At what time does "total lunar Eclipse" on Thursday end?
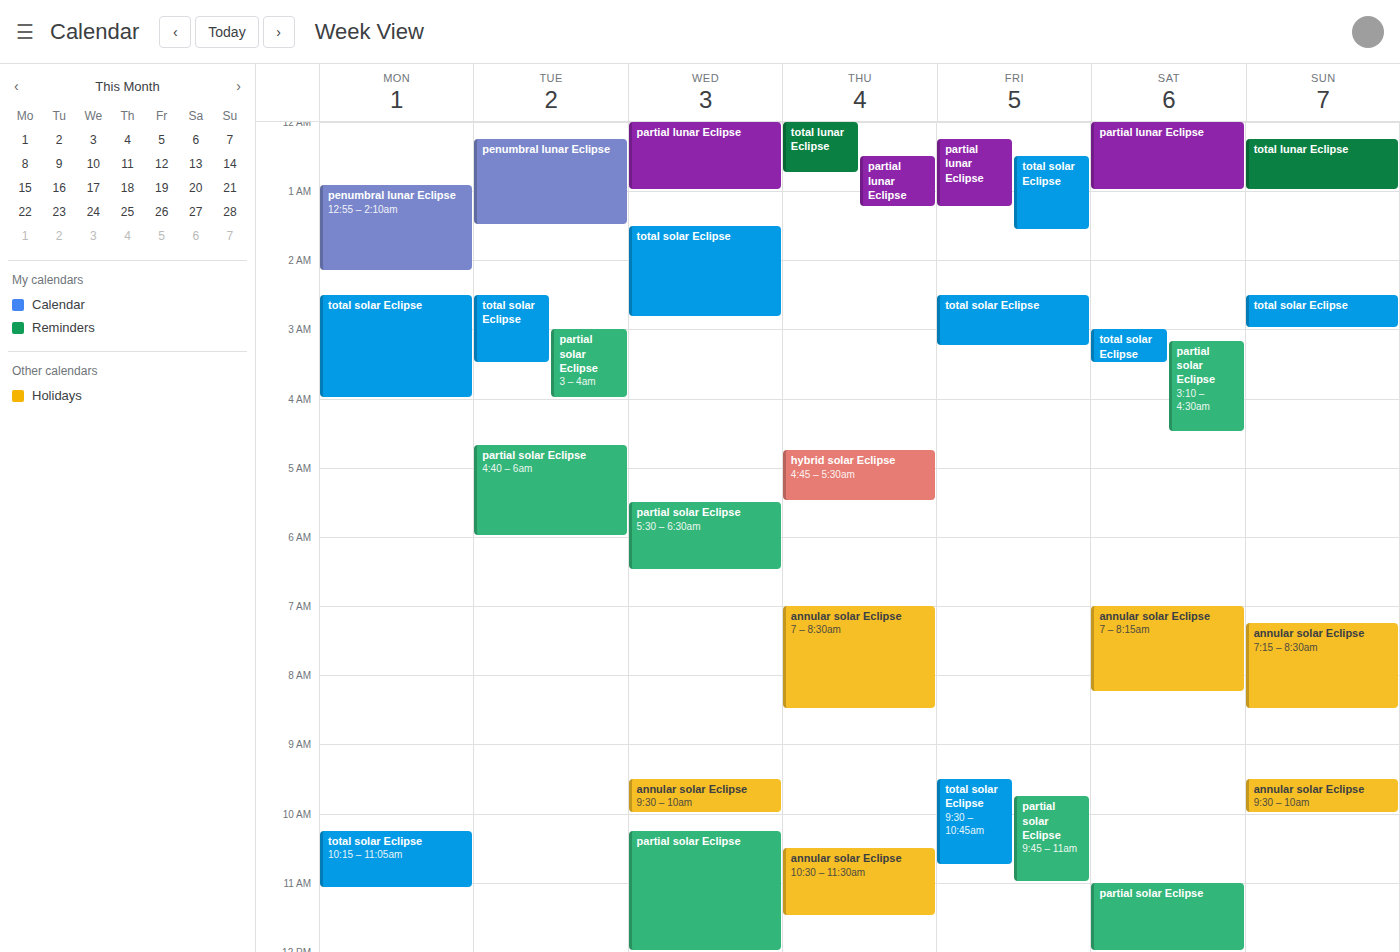
12:45 AM